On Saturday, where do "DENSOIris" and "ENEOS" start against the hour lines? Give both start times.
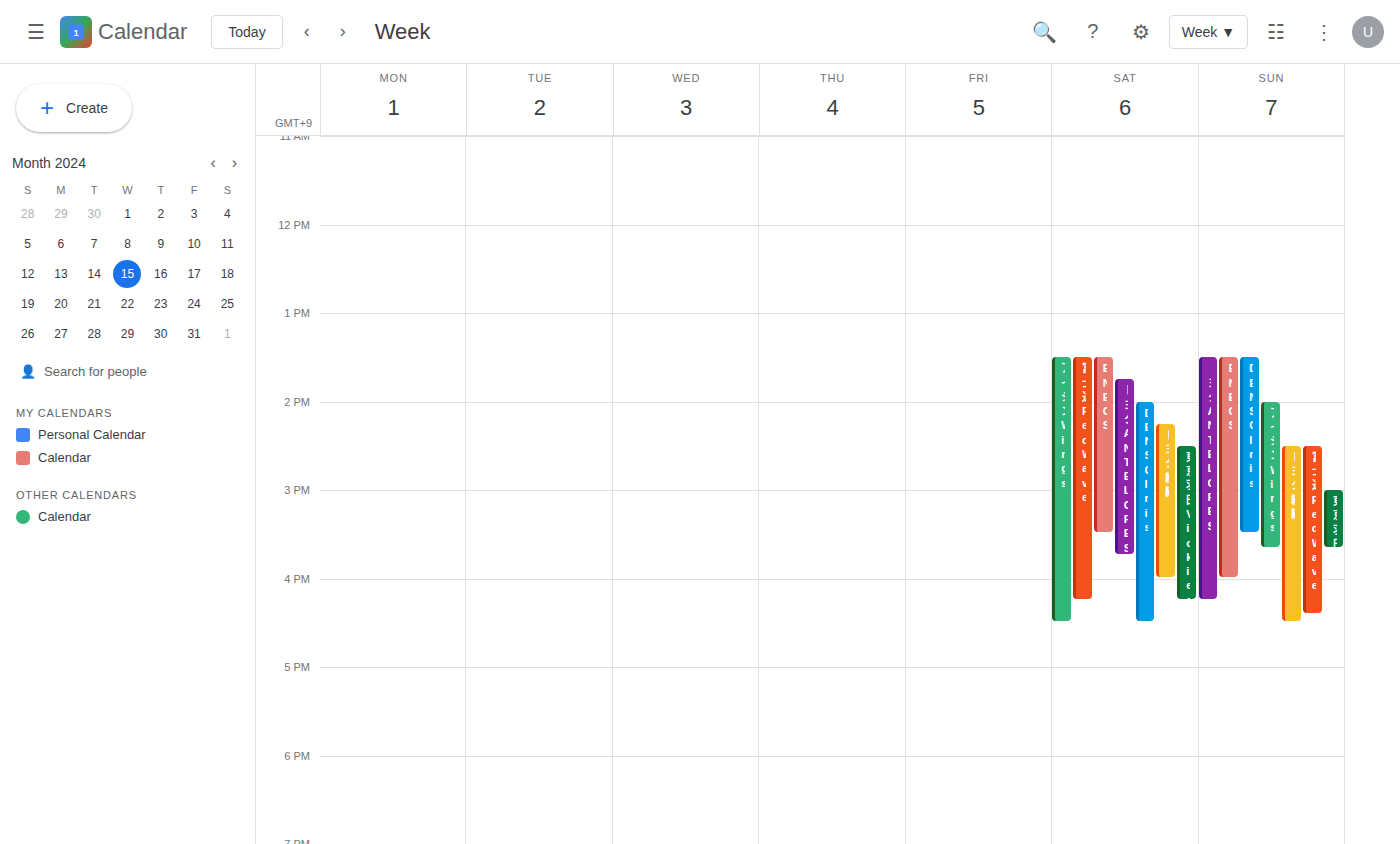
"DENSOIris": 2:00 PM, exactly on the 2 PM line. "ENEOS": 1:30 PM, halfway between the 1 PM and 2 PM lines.